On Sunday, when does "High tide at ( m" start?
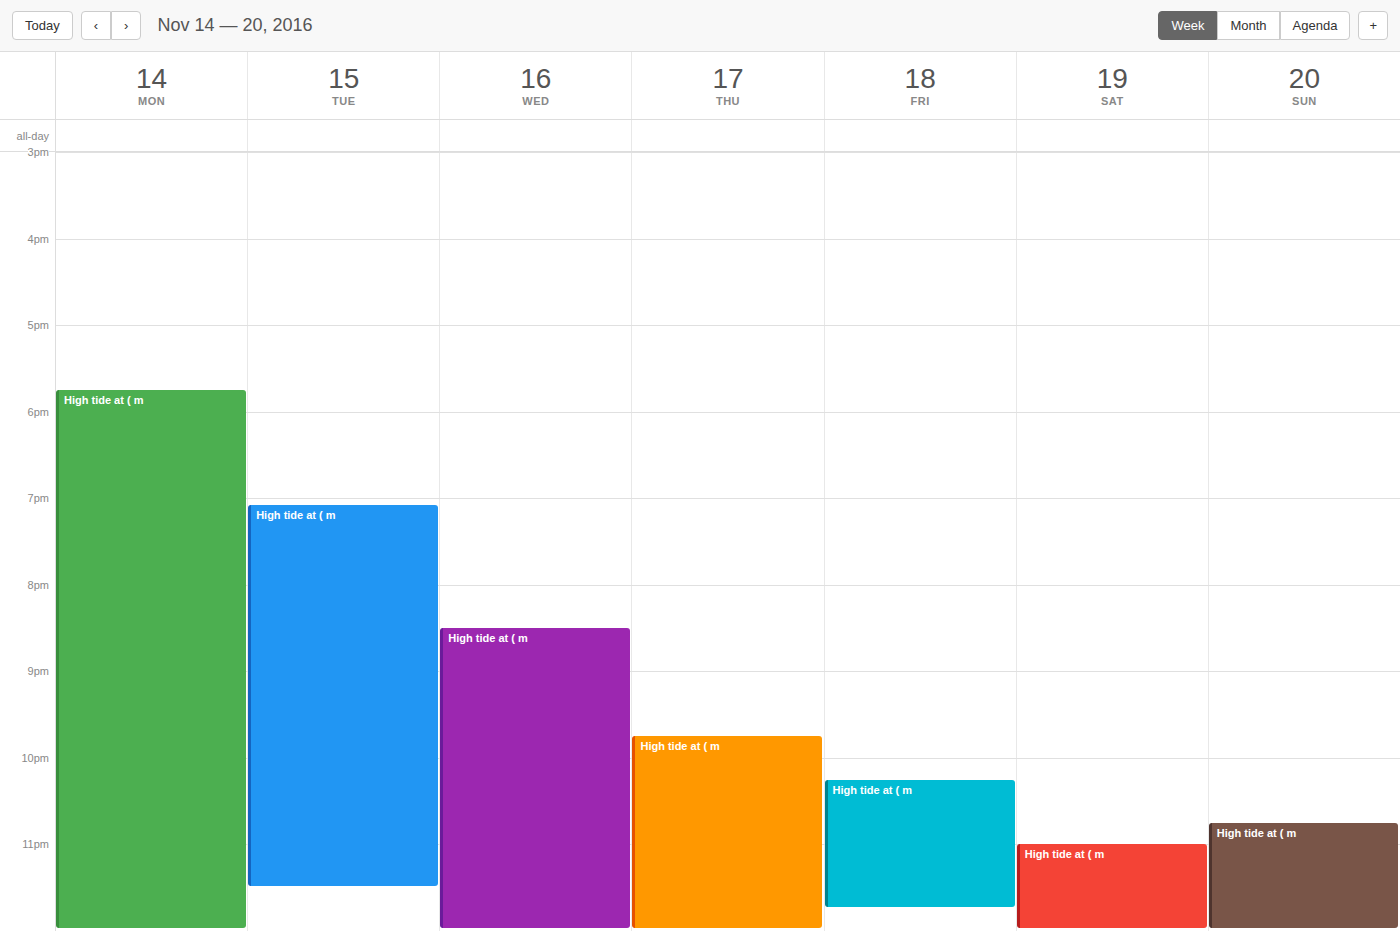
10:45 PM